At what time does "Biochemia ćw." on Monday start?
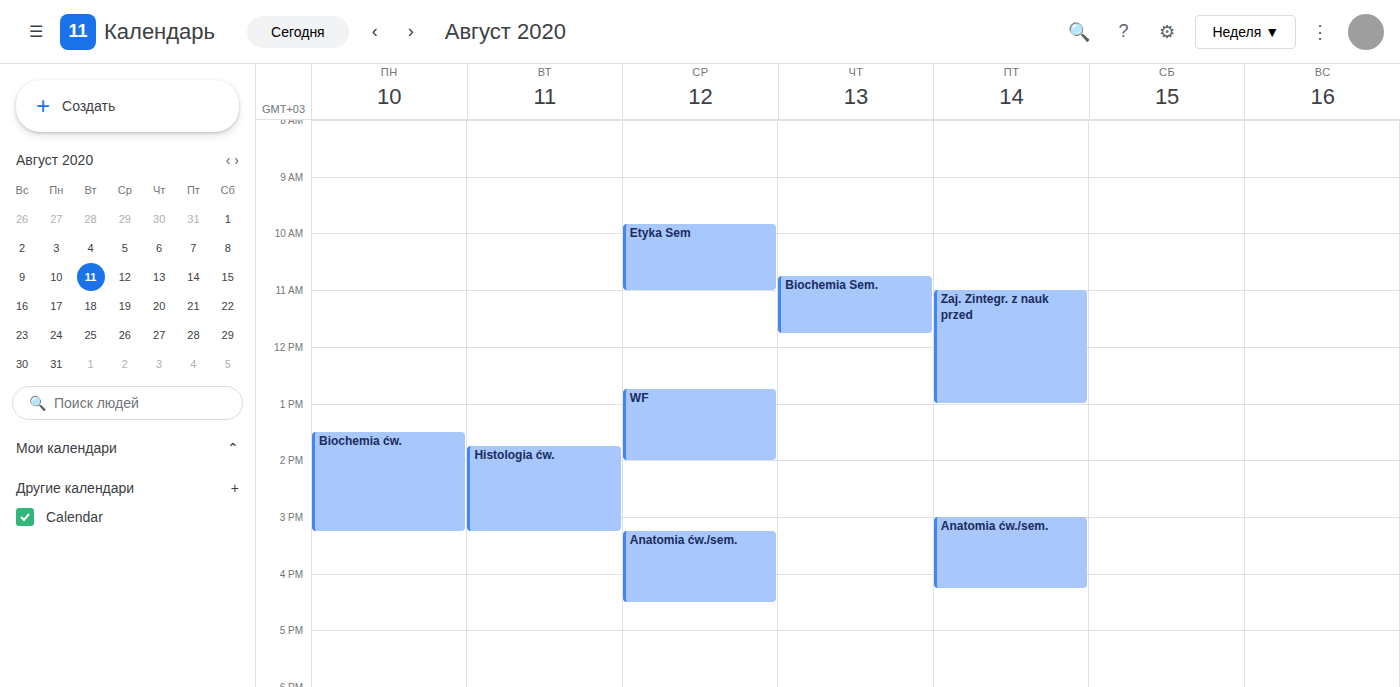
1:30 PM